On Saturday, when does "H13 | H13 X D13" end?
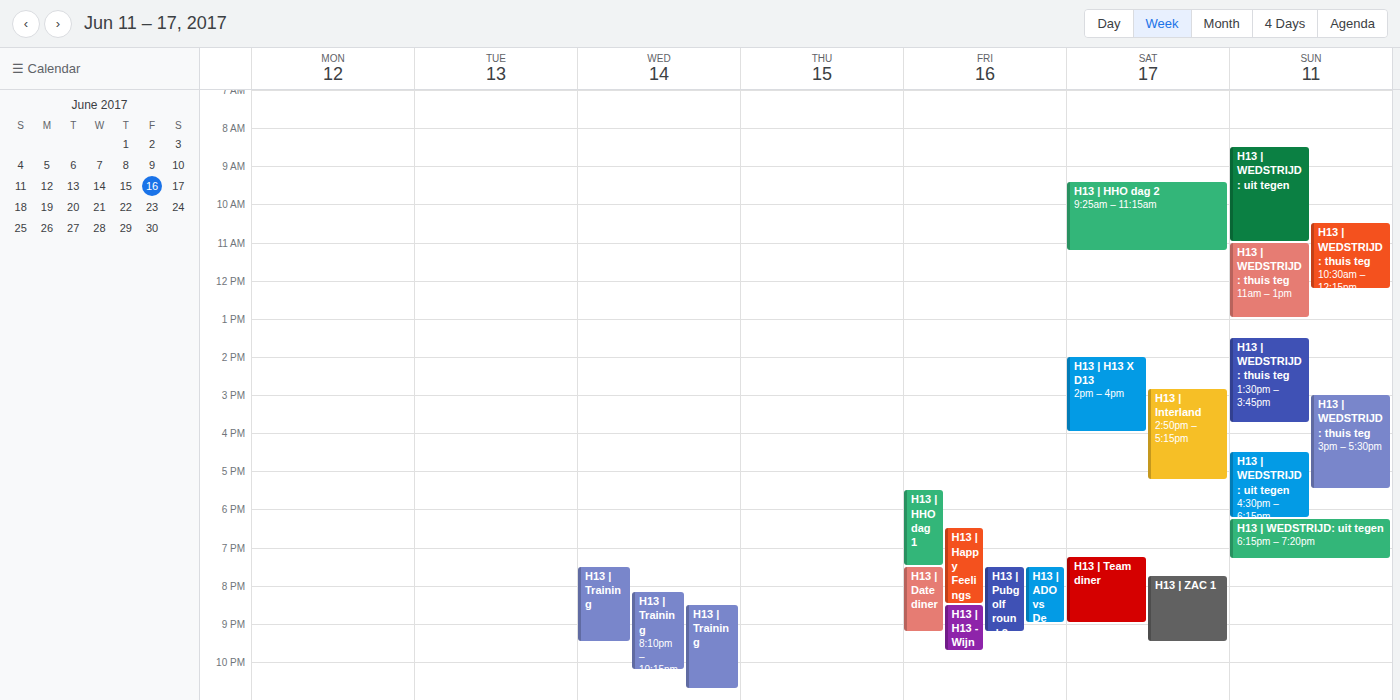
4:00 PM